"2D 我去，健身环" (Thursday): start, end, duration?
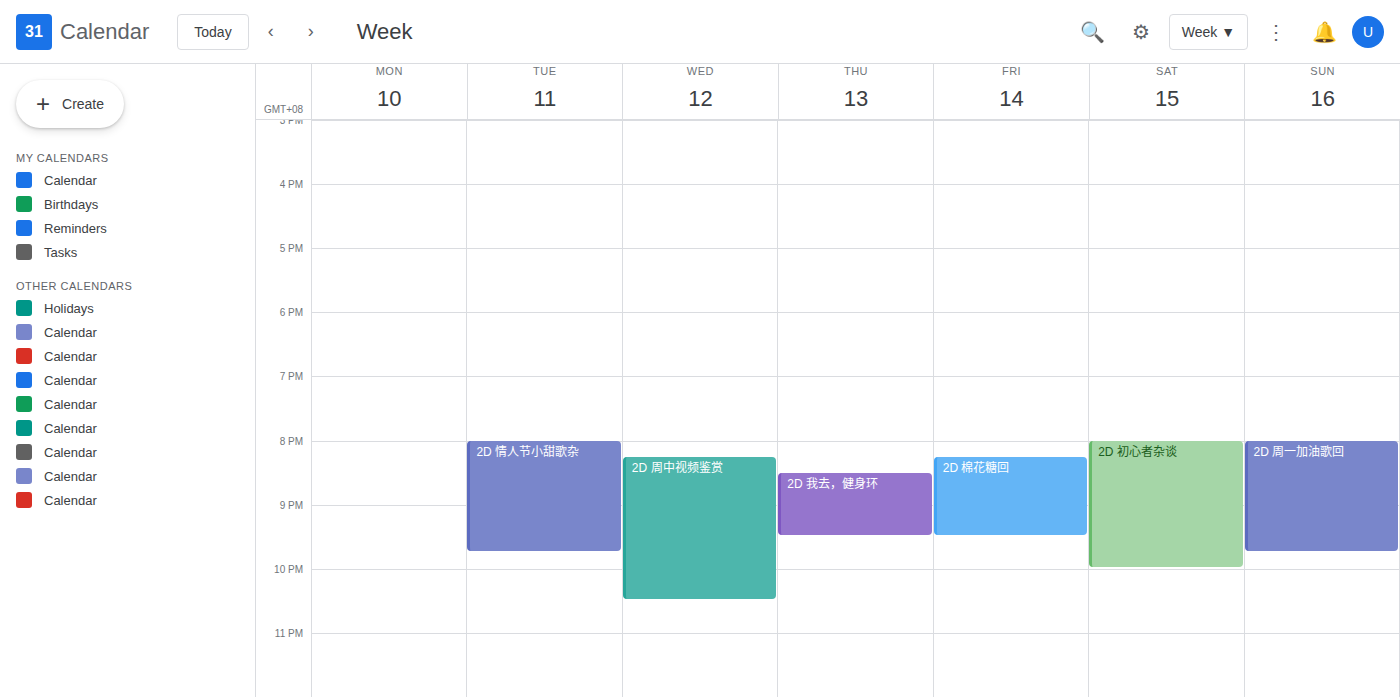
8:30 PM to 9:30 PM, 1 hour